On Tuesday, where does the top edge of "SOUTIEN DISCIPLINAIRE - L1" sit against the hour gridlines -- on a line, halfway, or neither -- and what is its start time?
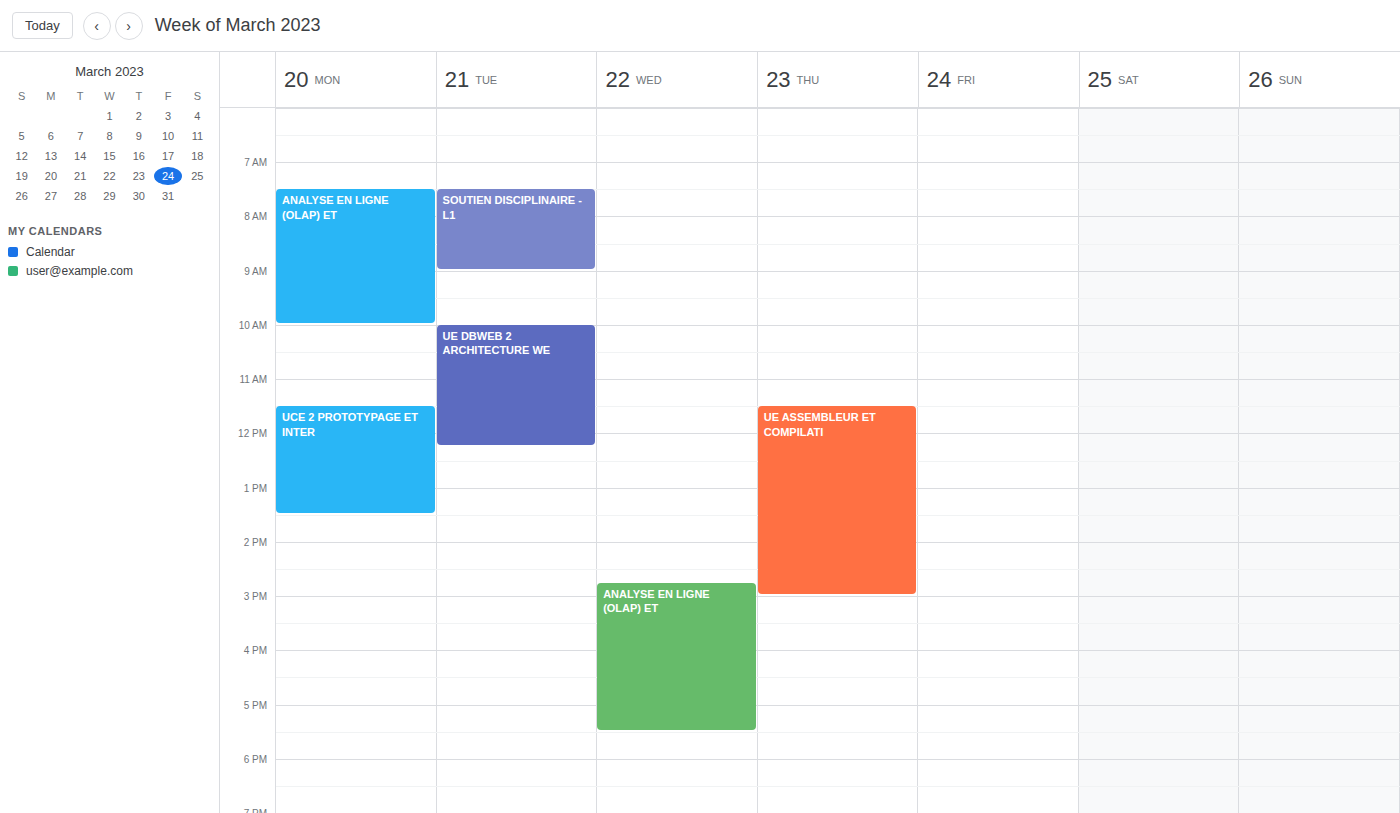
07:30 -- halfway between the 07:00 and 08:00 lines.